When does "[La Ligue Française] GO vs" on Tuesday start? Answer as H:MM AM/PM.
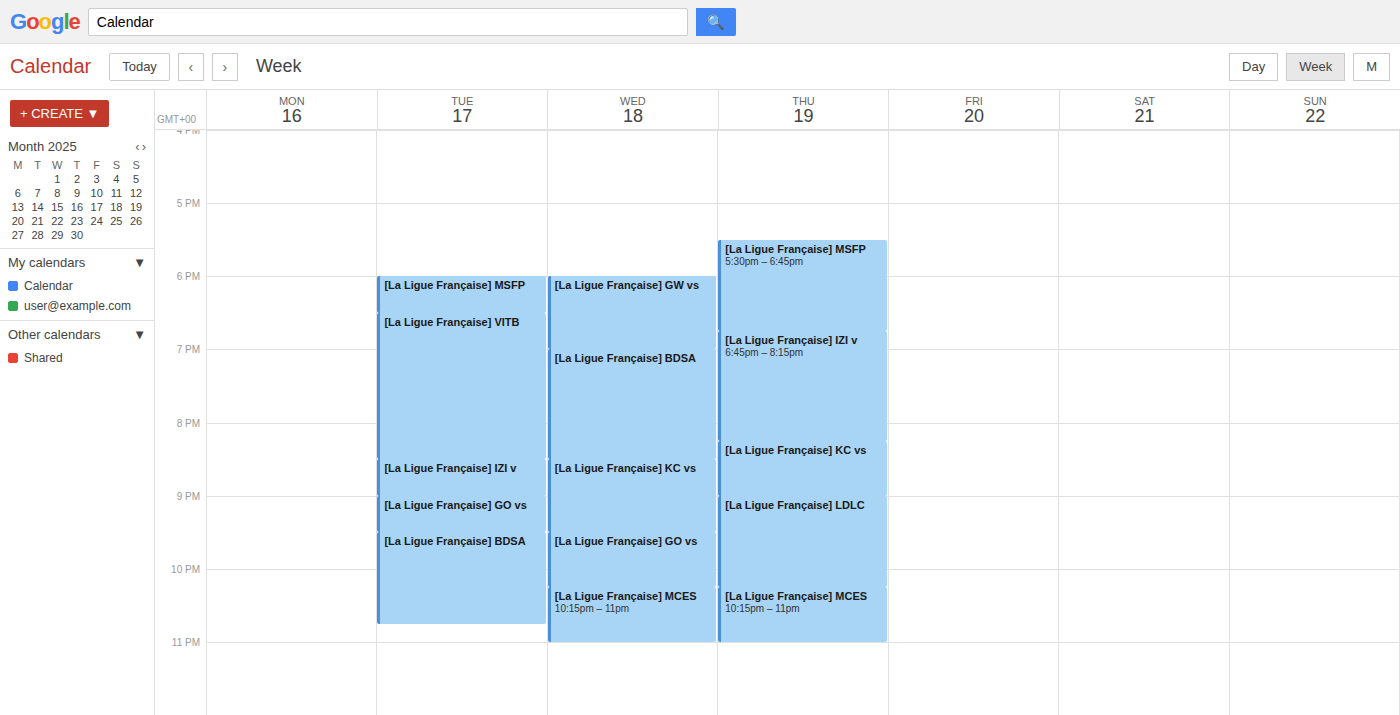
9:00 PM